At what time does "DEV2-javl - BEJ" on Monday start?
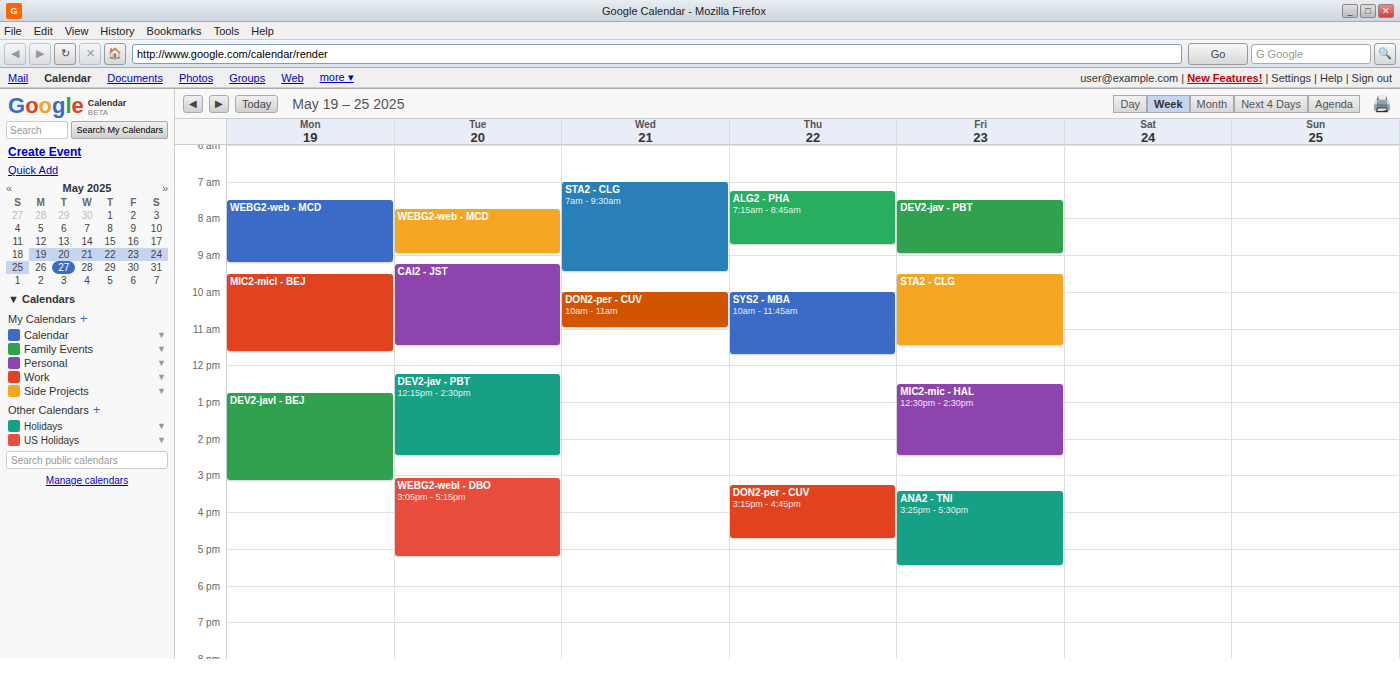
12:45 PM